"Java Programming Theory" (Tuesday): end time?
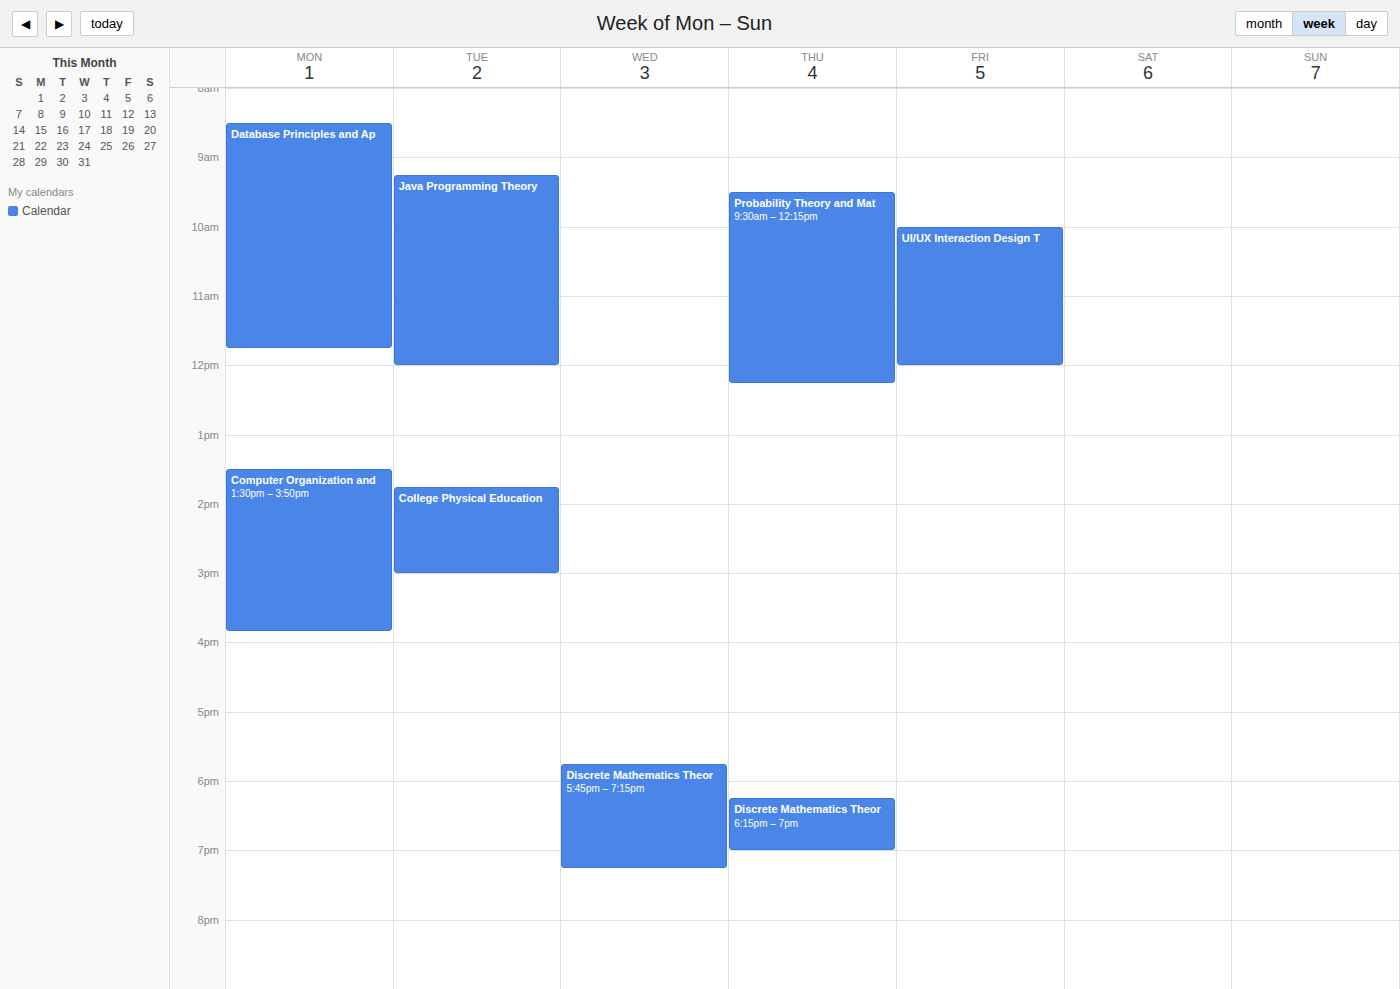
12:00 PM